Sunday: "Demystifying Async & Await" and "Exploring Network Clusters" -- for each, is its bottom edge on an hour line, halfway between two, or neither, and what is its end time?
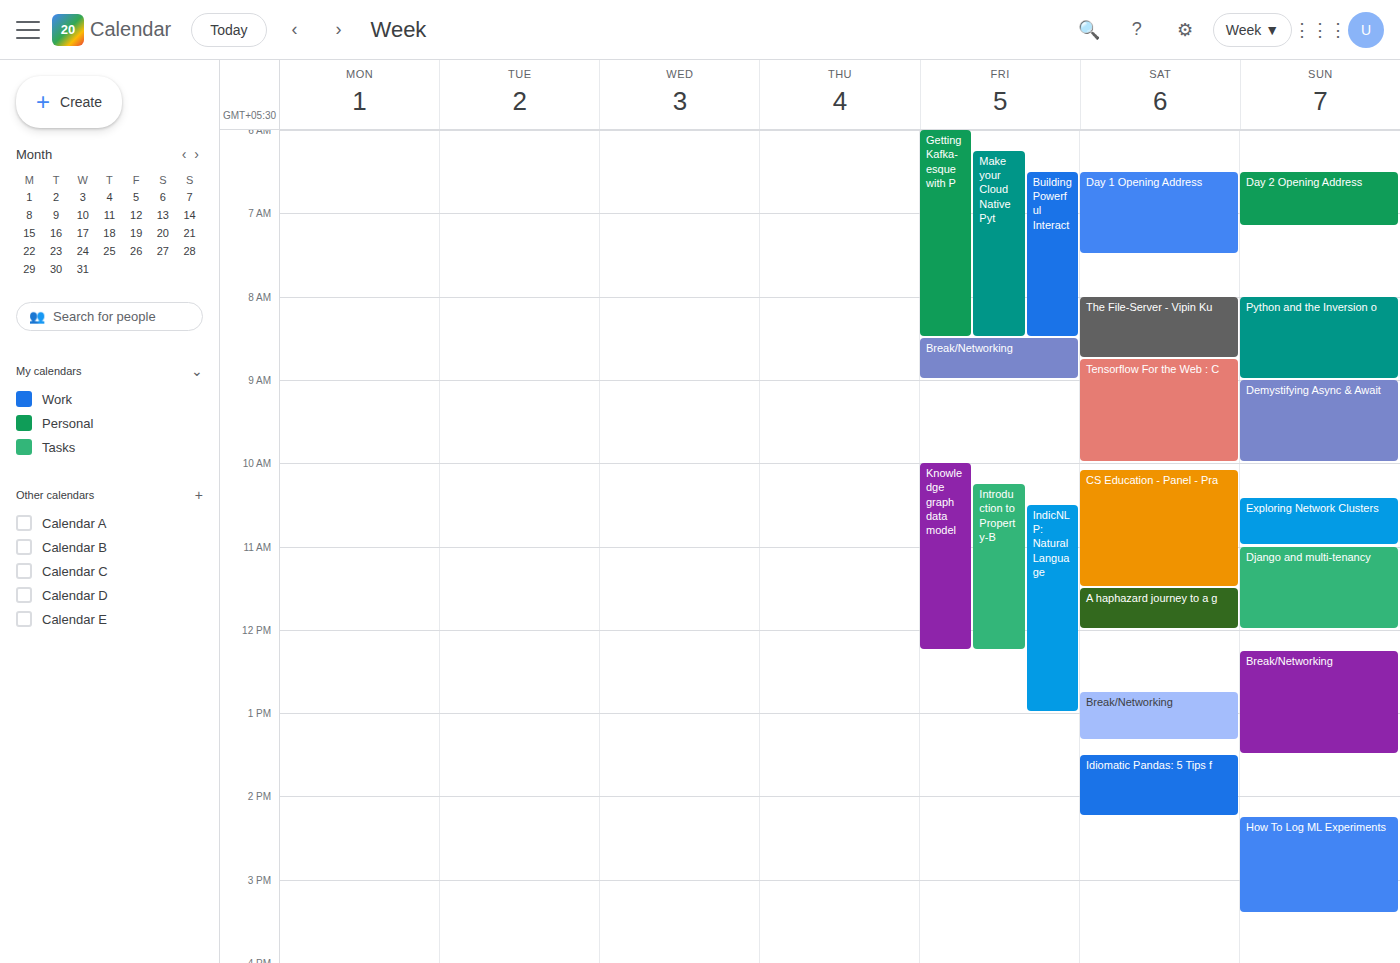
"Demystifying Async & Await": 10:00 AM, exactly on the 10 AM line. "Exploring Network Clusters": 11:00 AM, exactly on the 11 AM line.